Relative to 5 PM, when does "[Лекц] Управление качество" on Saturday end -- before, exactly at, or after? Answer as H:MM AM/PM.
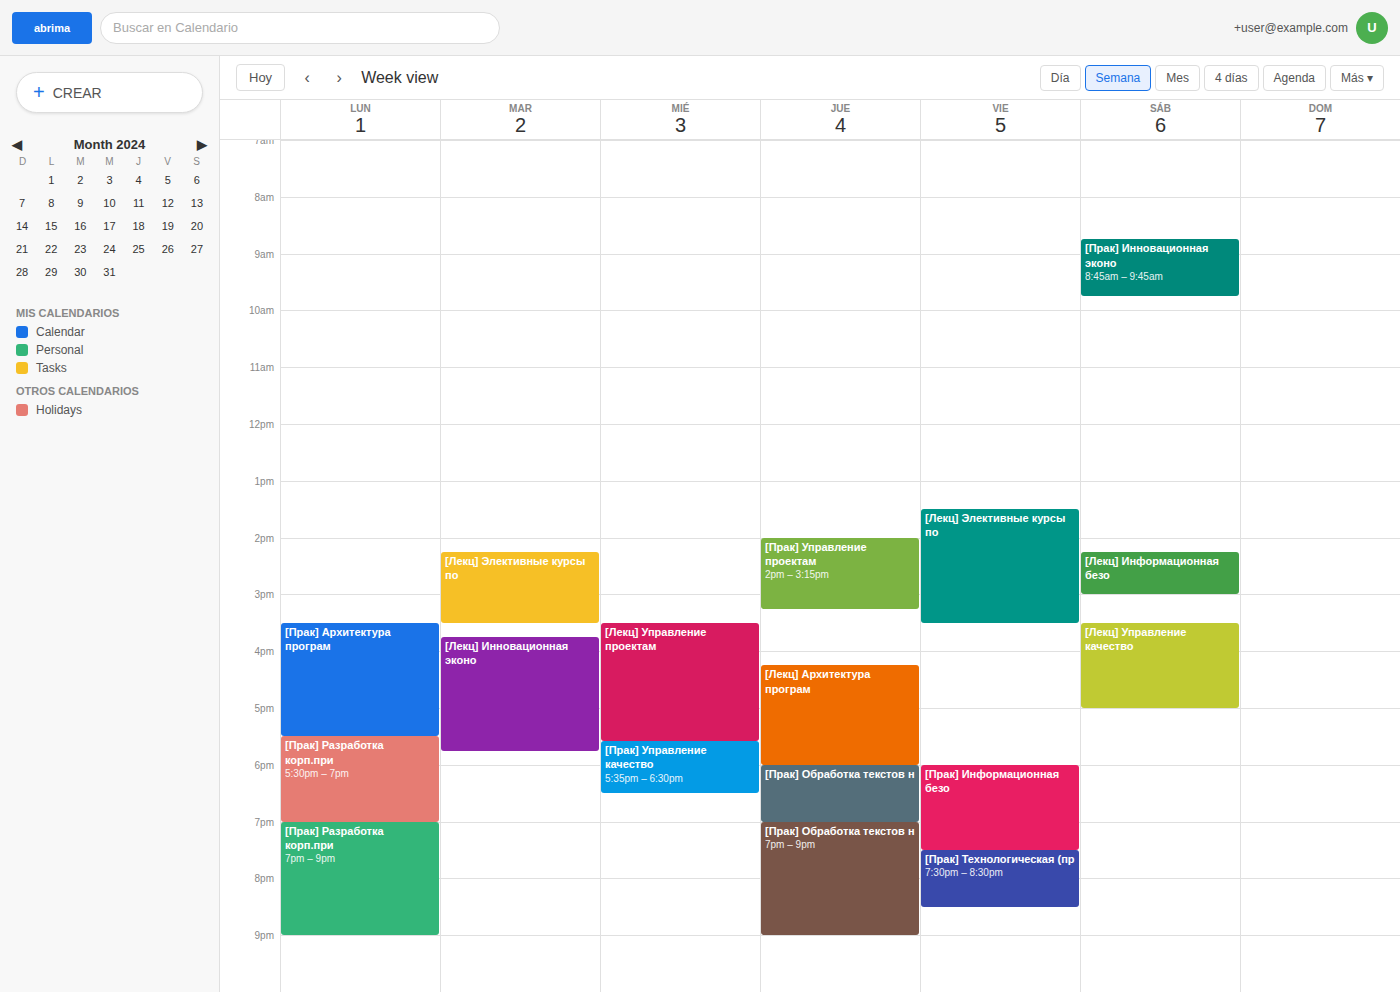
5:00 PM -- exactly at 5 PM, on the 5 PM line.